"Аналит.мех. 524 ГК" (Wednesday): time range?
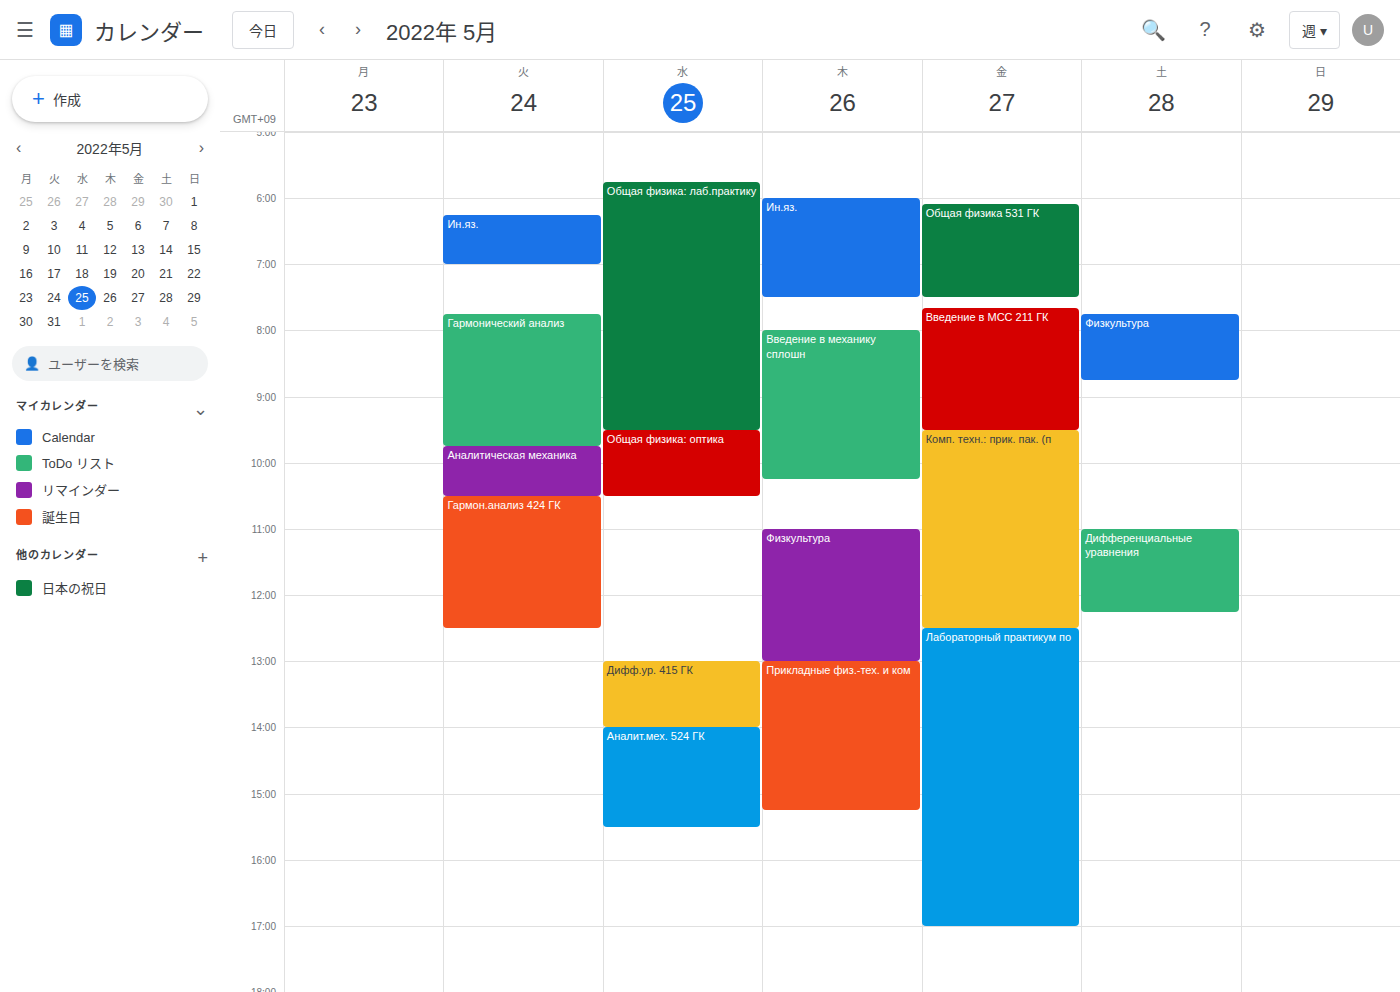
2:00 PM to 3:30 PM